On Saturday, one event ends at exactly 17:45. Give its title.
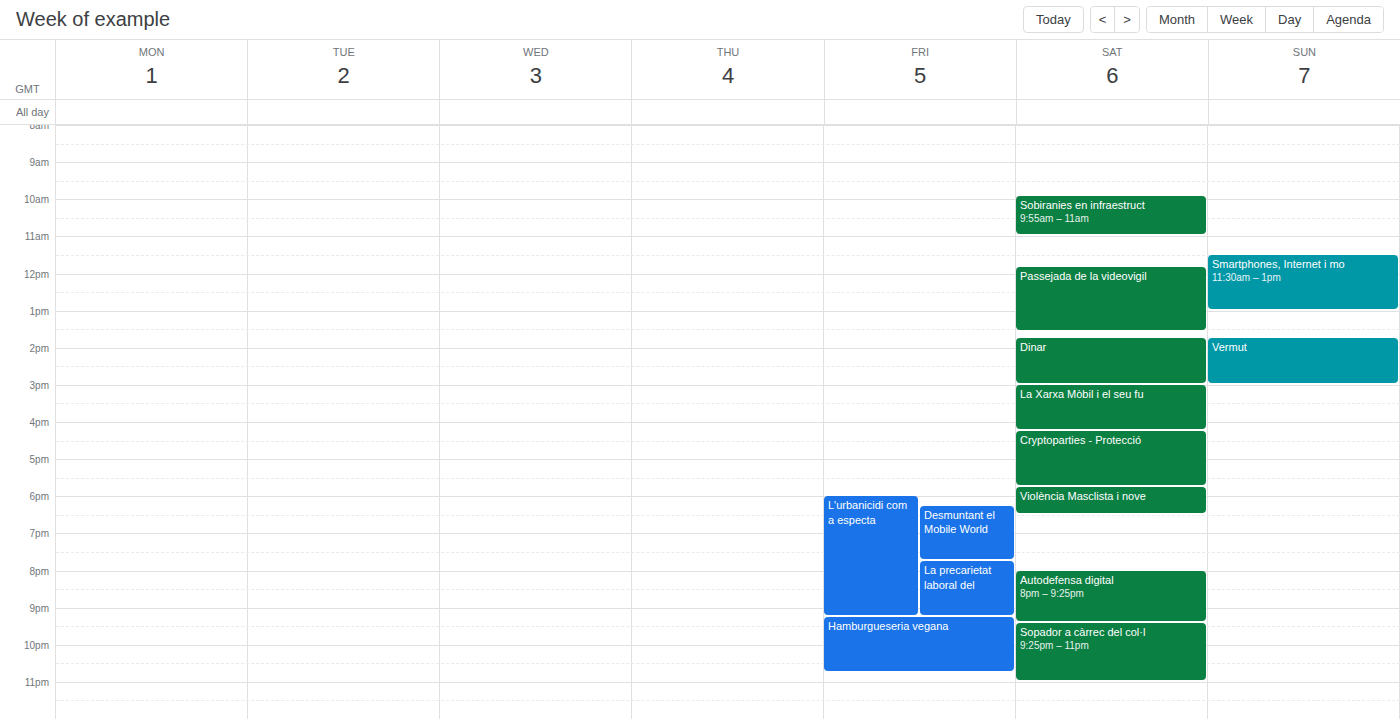
"Cryptoparties - Protecció"